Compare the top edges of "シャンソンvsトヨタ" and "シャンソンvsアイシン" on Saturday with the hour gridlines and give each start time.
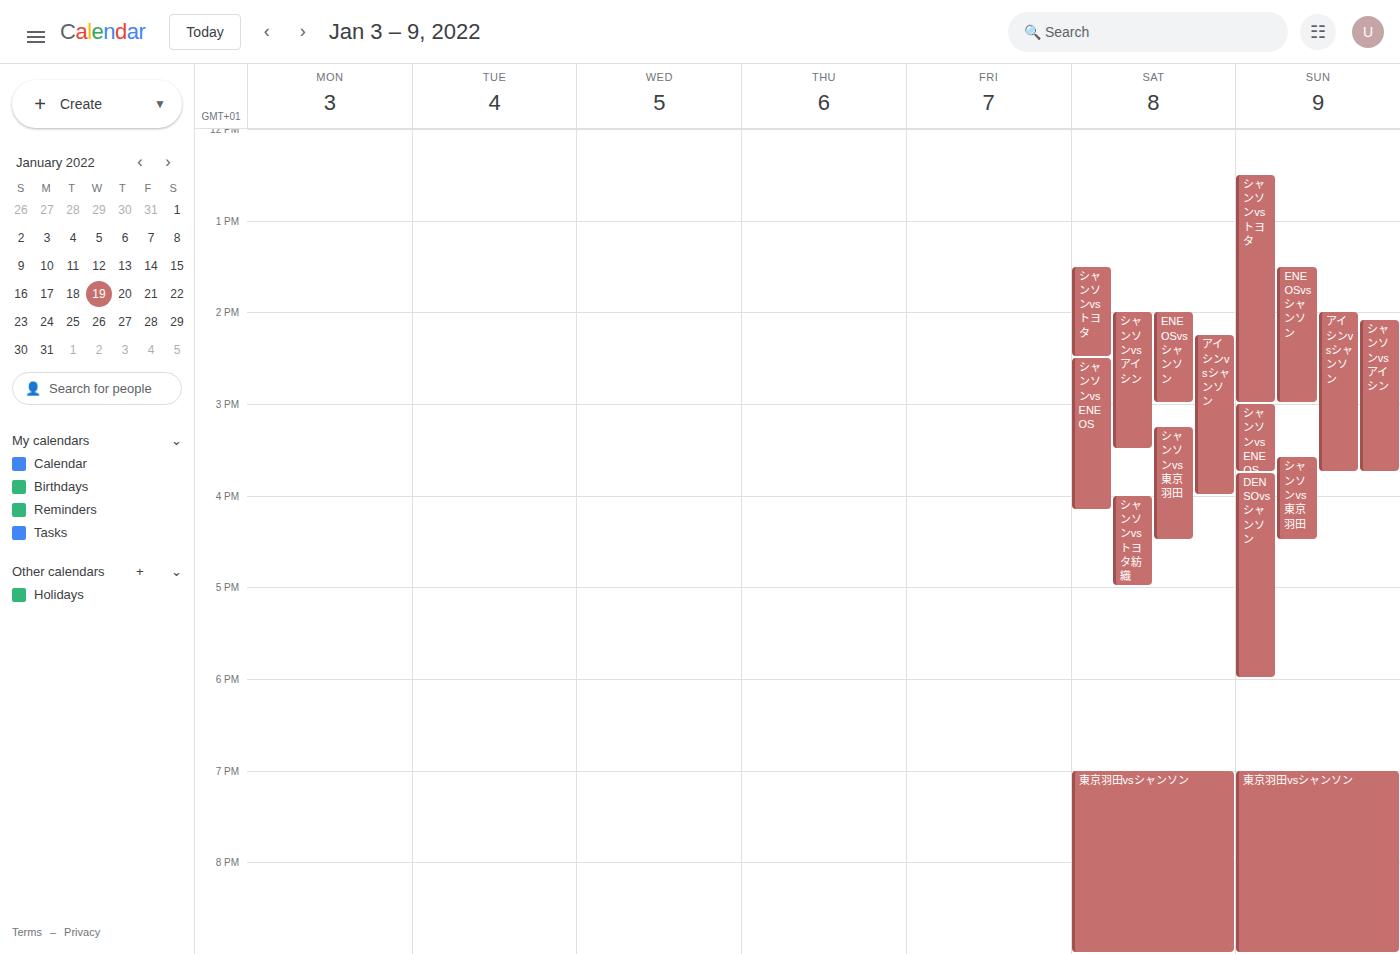
"シャンソンvsトヨタ": 1:30 PM, halfway between the 1 PM and 2 PM lines. "シャンソンvsアイシン": 2:00 PM, exactly on the 2 PM line.